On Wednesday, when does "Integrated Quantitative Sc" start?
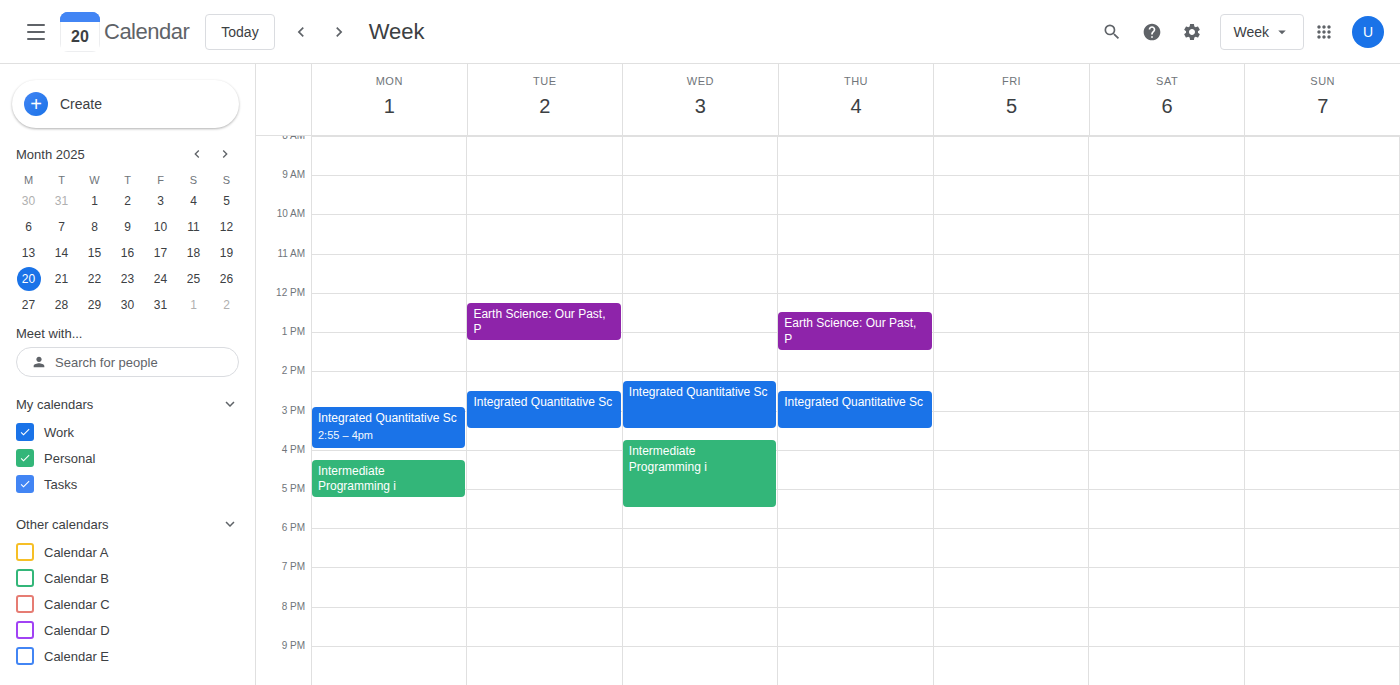
2:15 PM